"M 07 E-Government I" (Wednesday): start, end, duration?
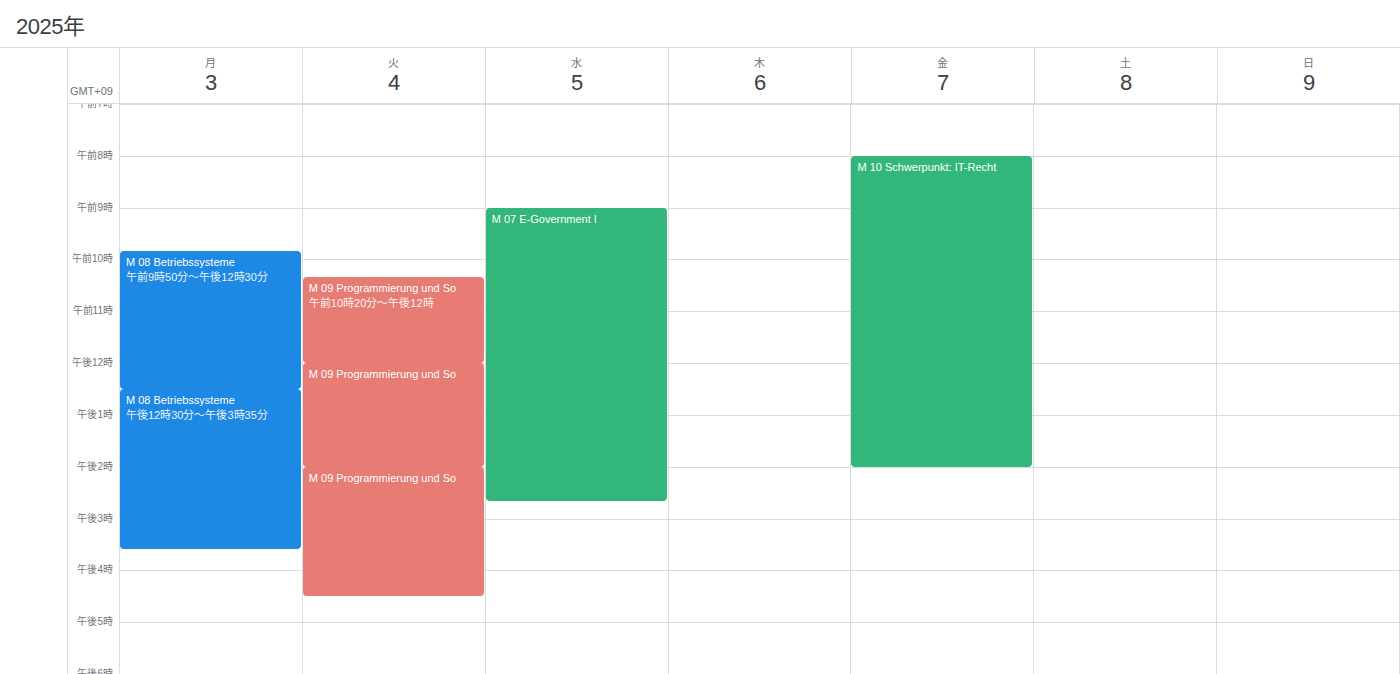
9:00 AM to 2:40 PM, 5 hours 40 minutes